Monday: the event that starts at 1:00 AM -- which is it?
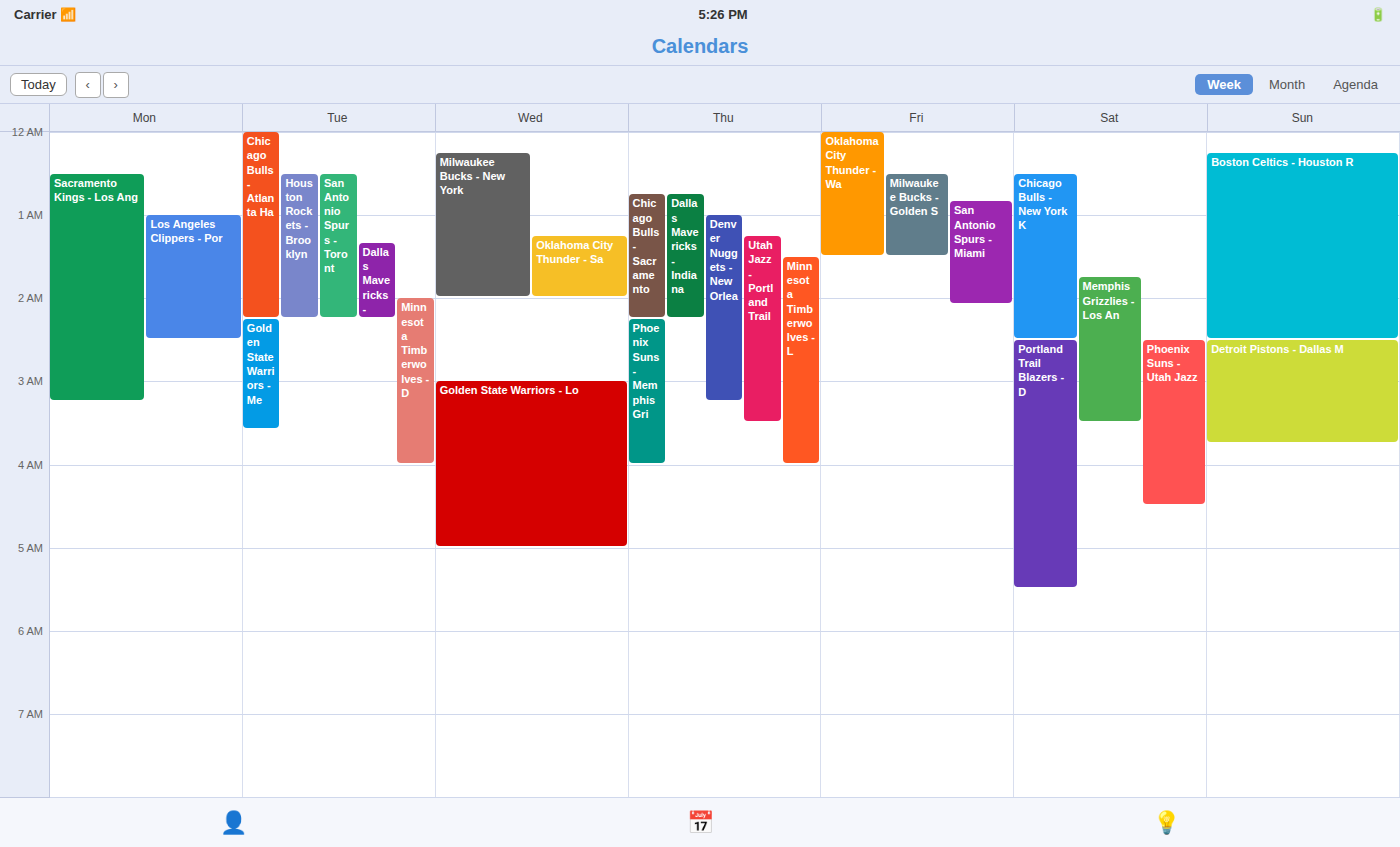
"Los Angeles Clippers - Por"